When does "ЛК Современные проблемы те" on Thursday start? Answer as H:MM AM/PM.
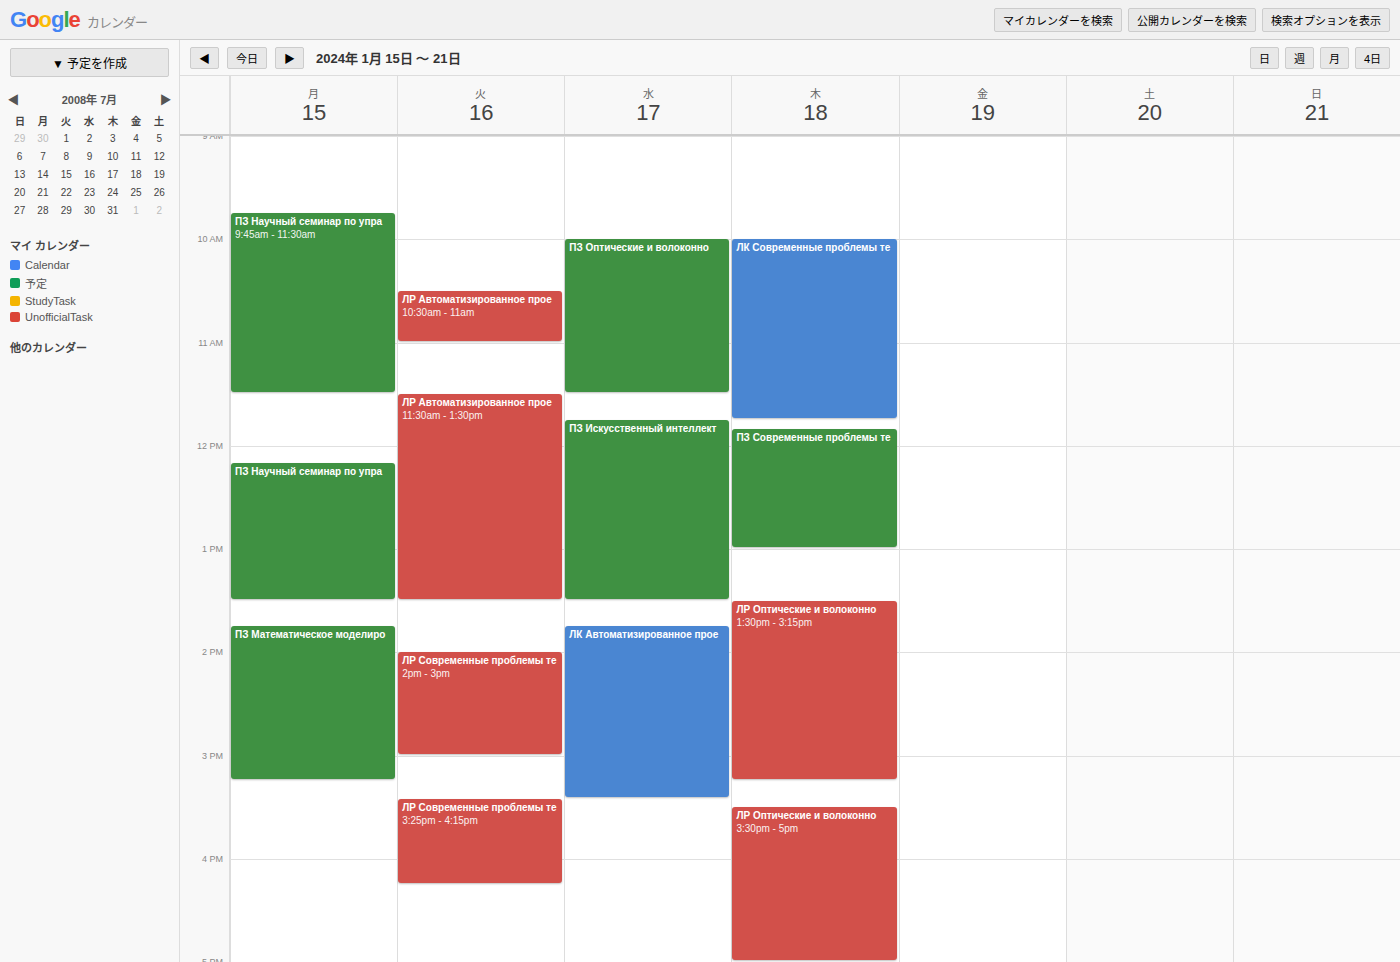
10:00 AM